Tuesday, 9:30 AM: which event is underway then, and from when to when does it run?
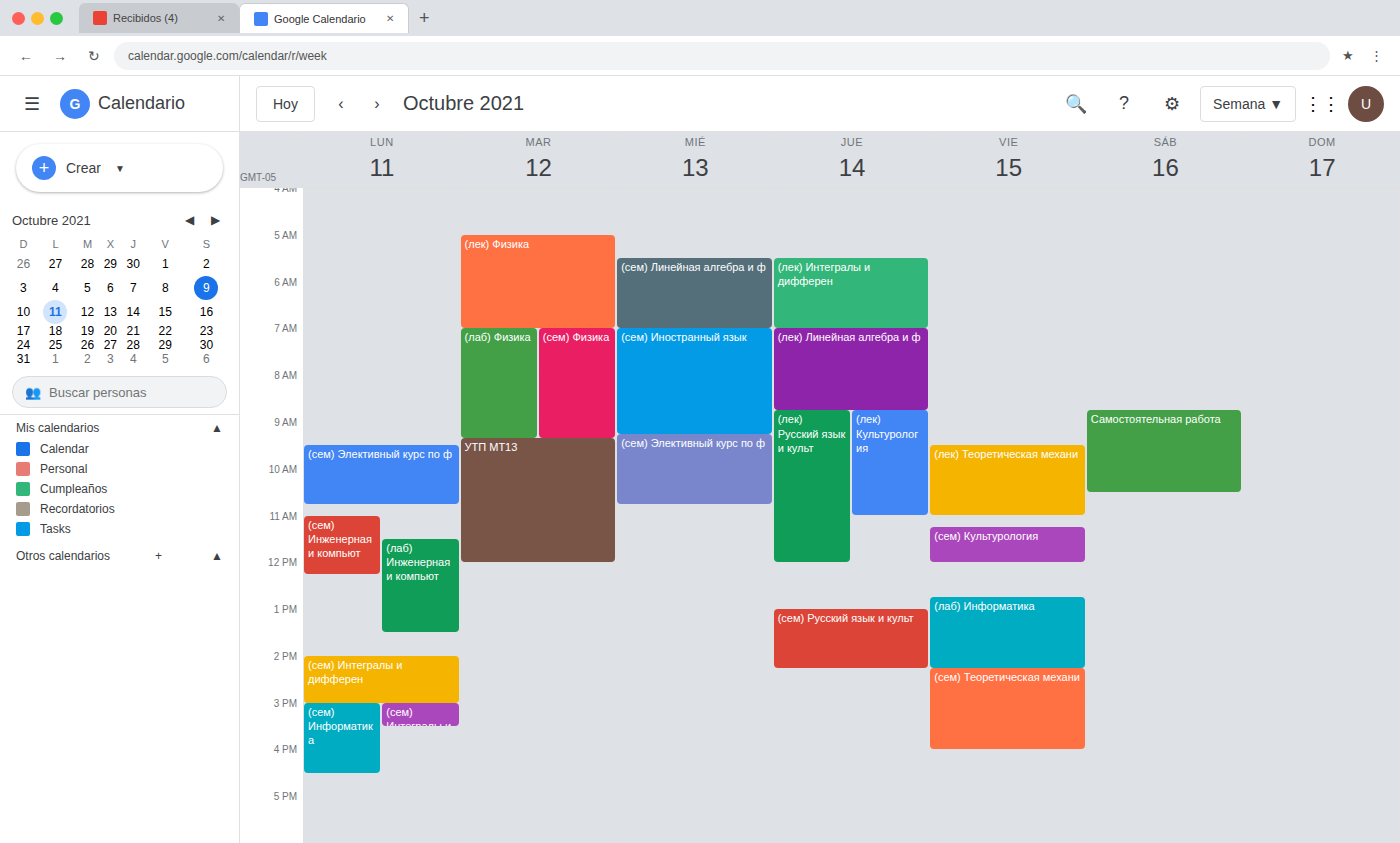
"УТП МТ13", 9:20 AM to 12:00 PM